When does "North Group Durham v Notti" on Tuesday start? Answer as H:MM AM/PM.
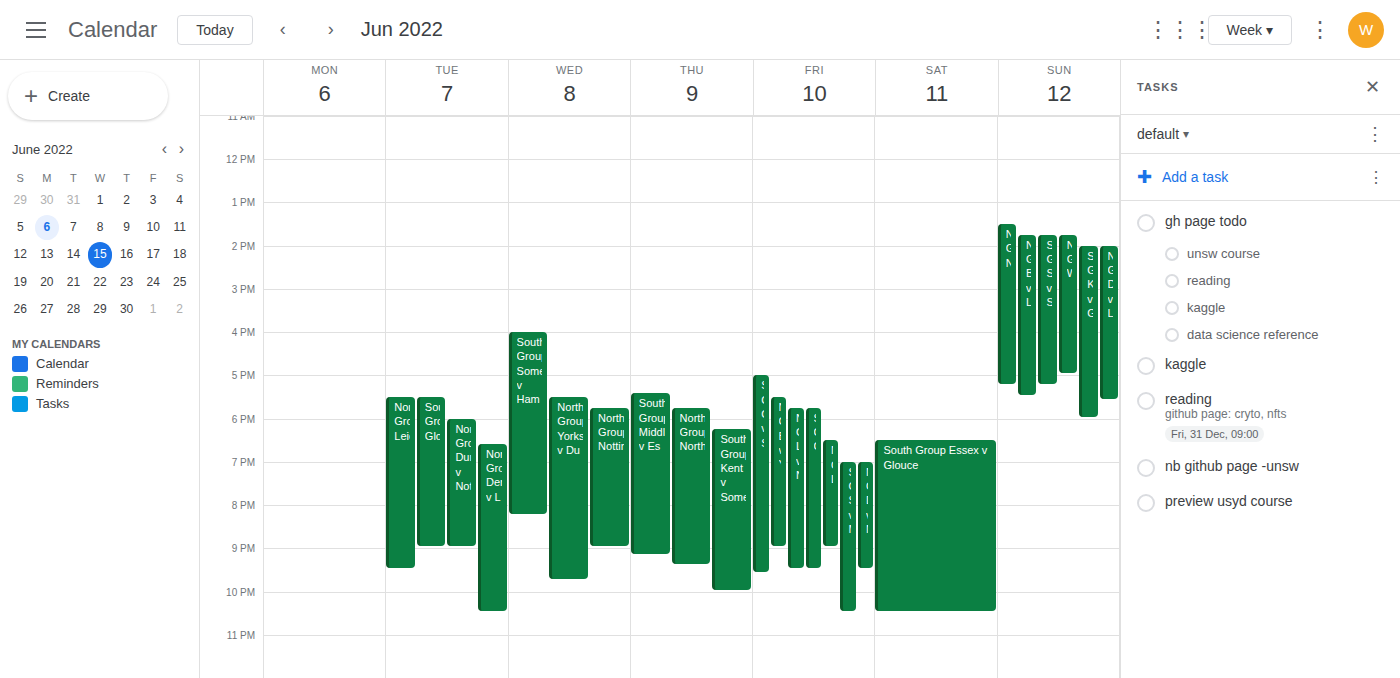
6:00 PM